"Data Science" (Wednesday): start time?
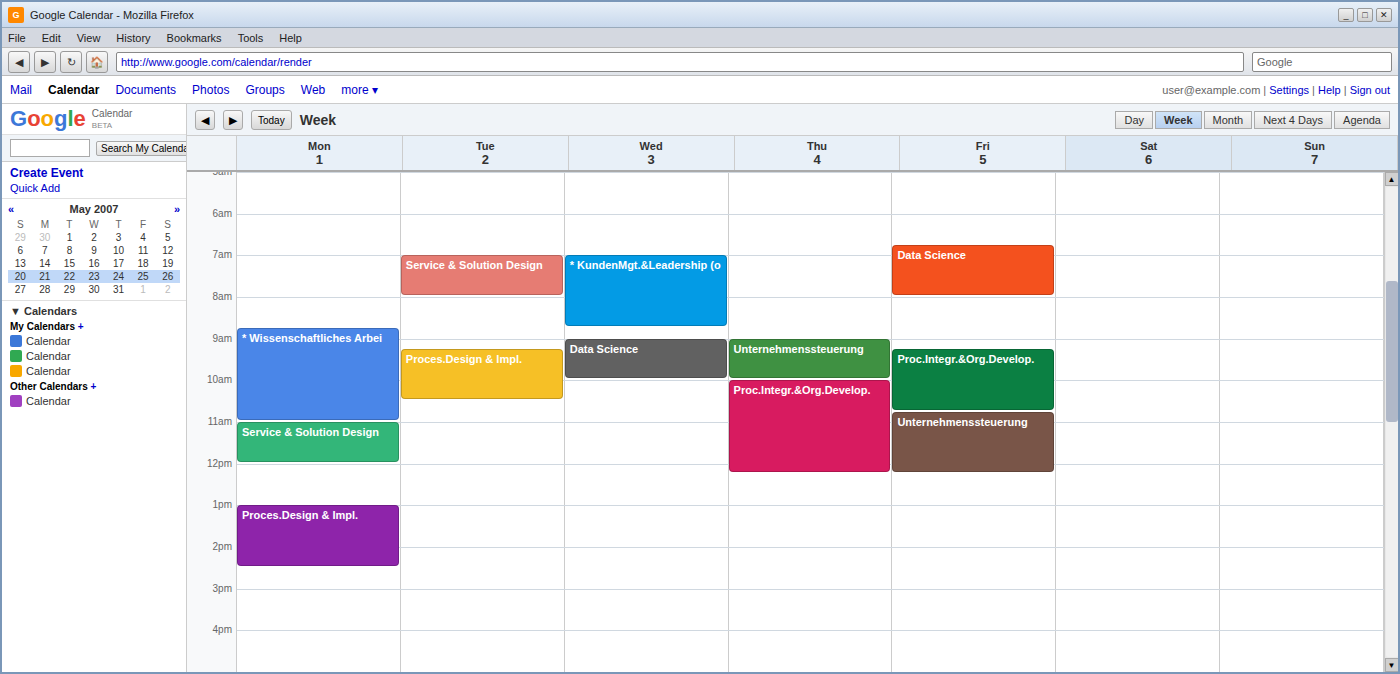
9:00 AM